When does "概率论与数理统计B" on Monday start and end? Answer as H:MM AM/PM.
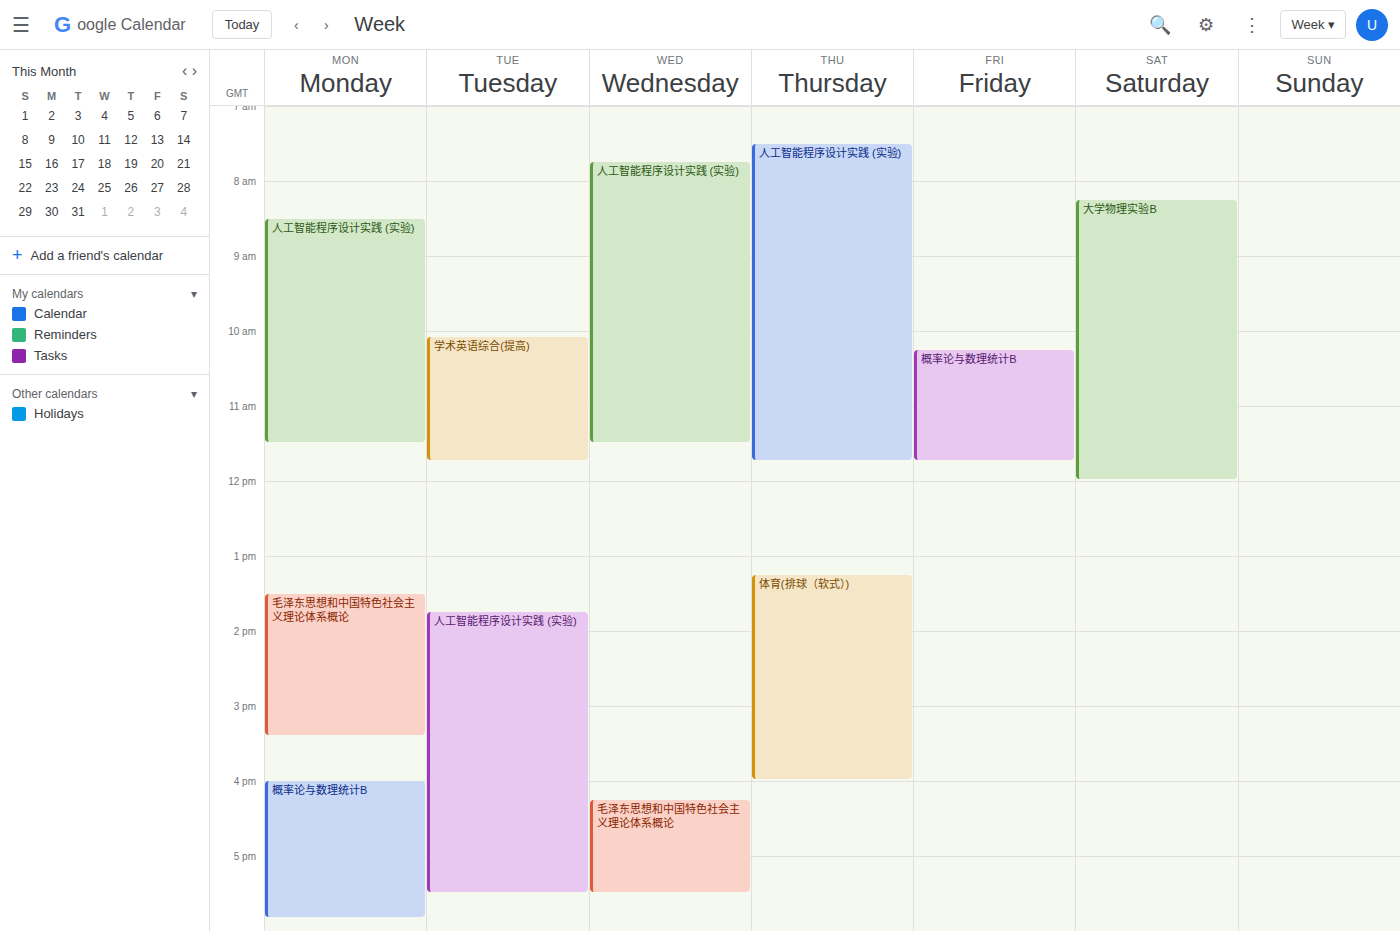
4:00 PM to 5:50 PM